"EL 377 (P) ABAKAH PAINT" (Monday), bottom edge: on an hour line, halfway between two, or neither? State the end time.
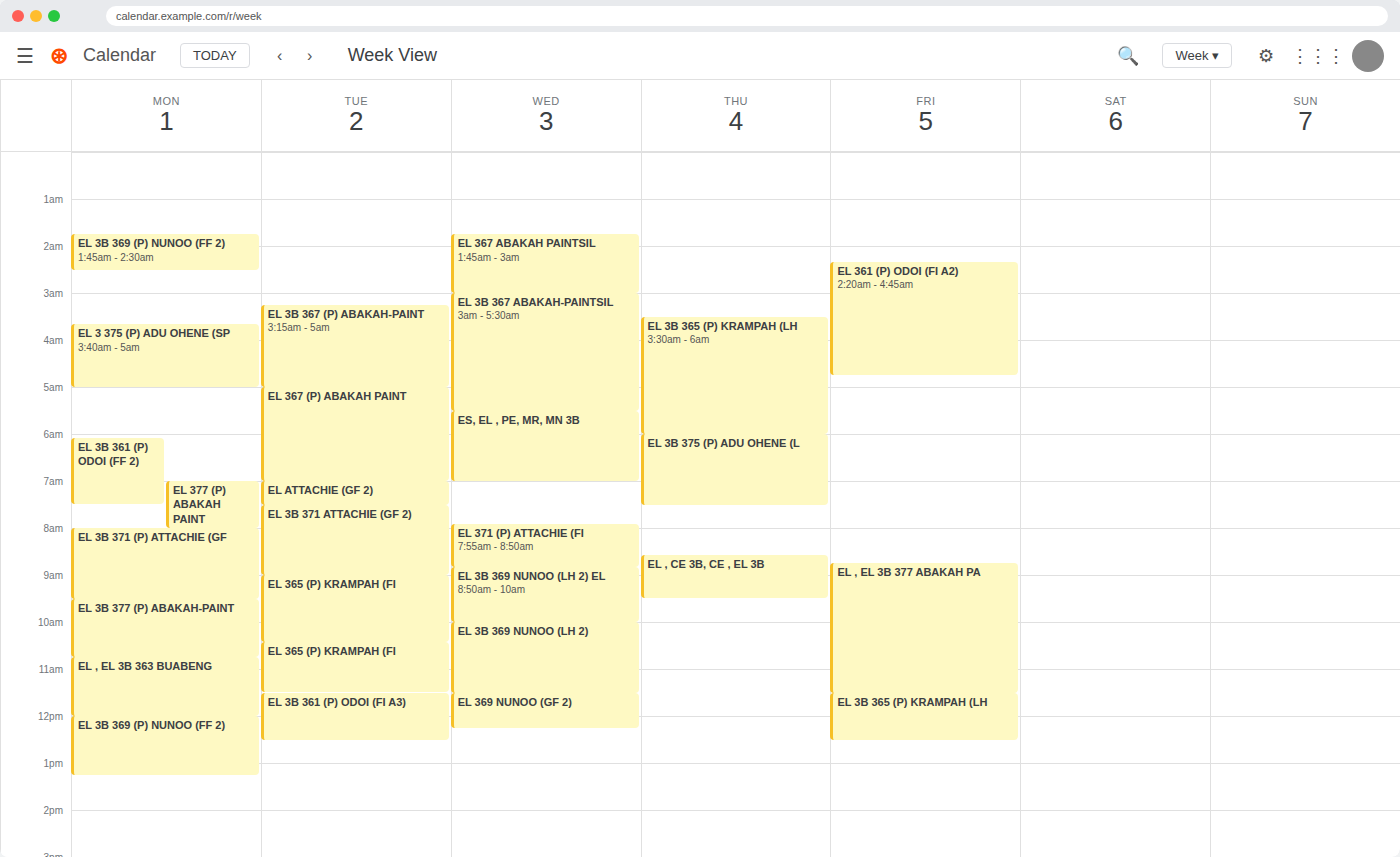
8:00 AM -- exactly on the 8 AM line.